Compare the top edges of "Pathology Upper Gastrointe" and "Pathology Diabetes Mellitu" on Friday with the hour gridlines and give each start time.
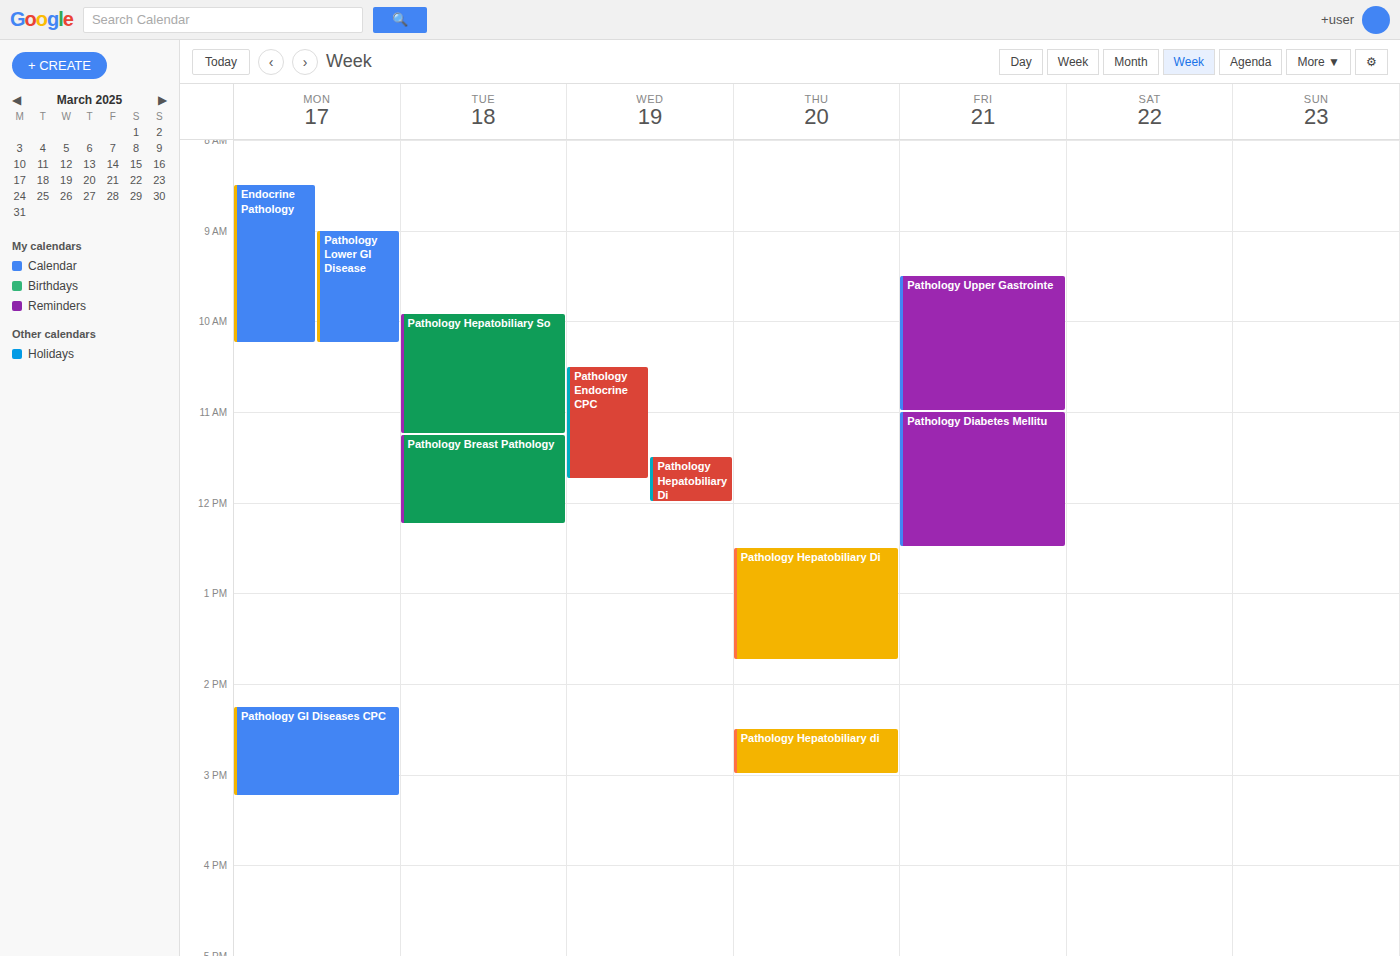
"Pathology Upper Gastrointe": 9:30 AM, halfway between the 9 AM and 10 AM lines. "Pathology Diabetes Mellitu": 11:00 AM, exactly on the 11 AM line.